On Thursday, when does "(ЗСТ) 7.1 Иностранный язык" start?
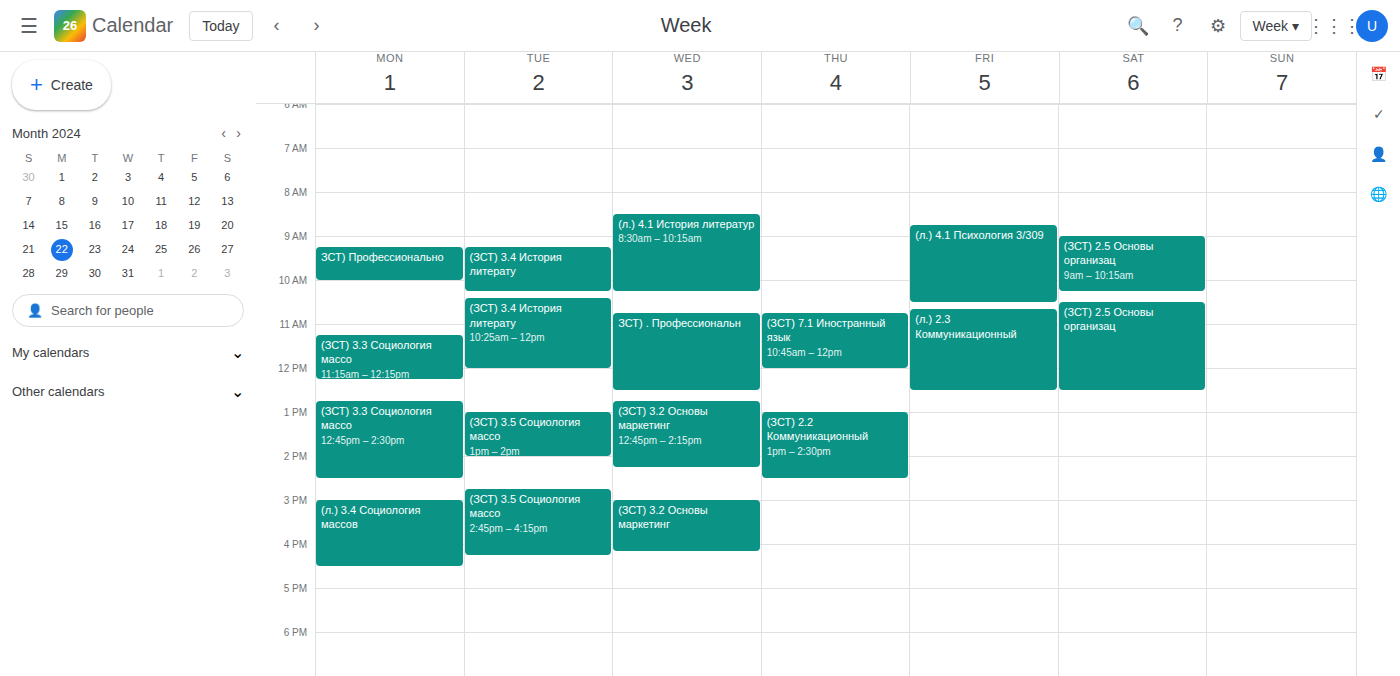
10:45 AM